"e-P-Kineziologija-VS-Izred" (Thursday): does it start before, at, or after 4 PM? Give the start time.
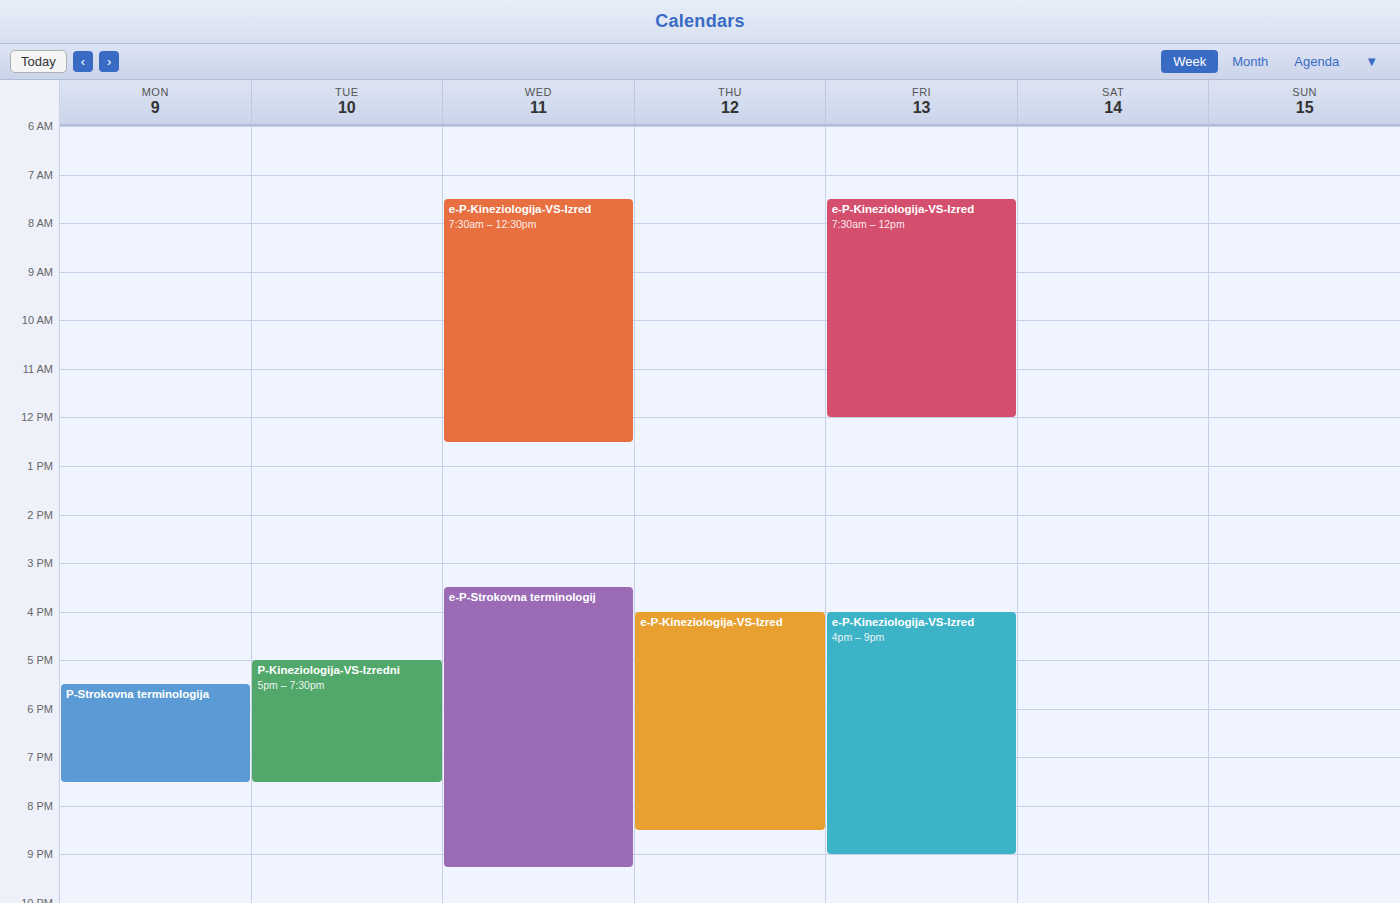
4:00 PM -- exactly at 4 PM, on the 4 PM line.